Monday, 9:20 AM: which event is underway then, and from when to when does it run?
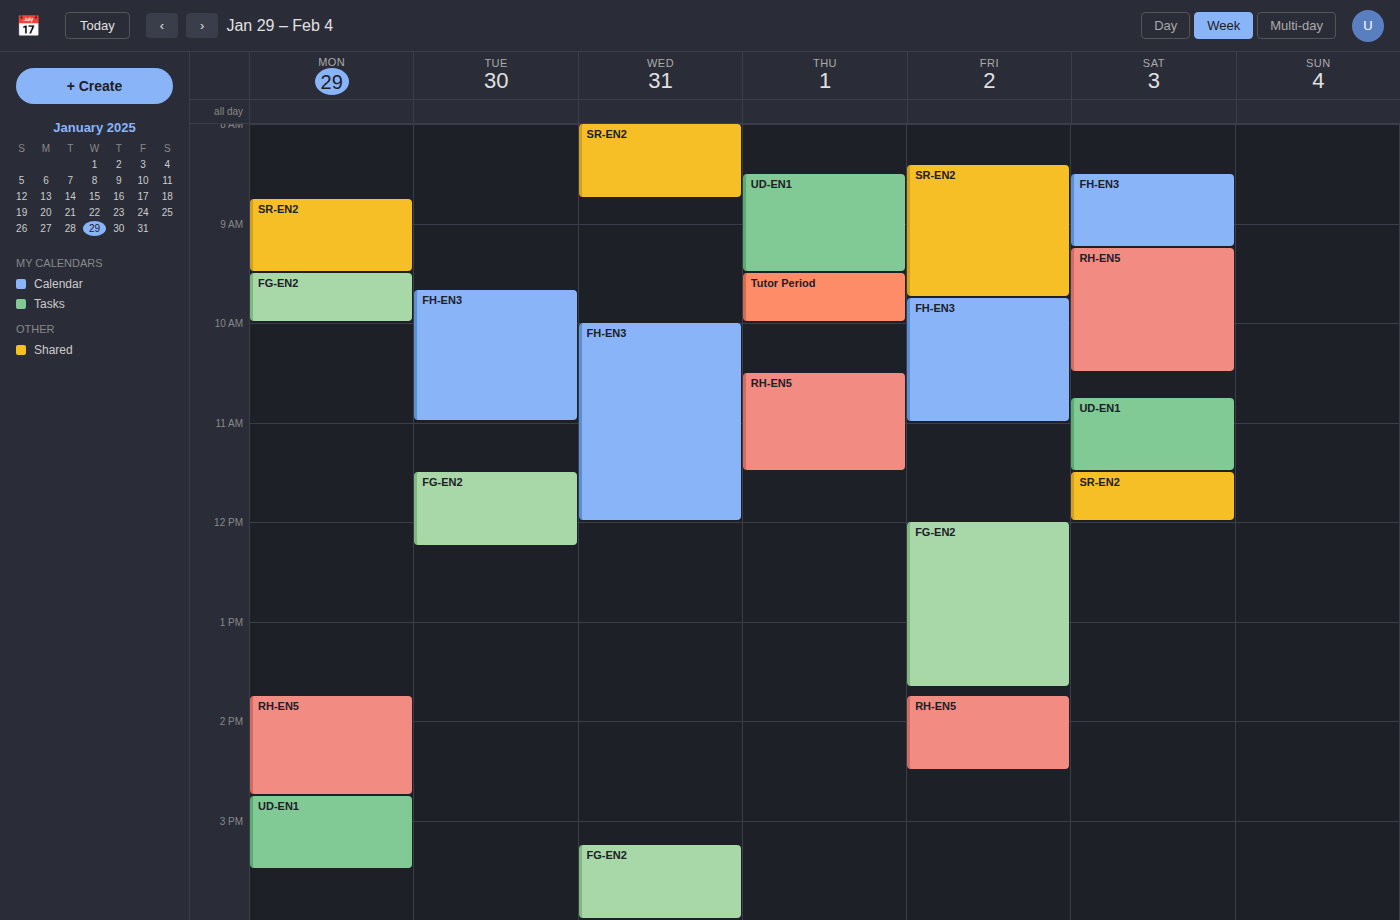
"SR-EN2", 8:45 AM to 9:30 AM